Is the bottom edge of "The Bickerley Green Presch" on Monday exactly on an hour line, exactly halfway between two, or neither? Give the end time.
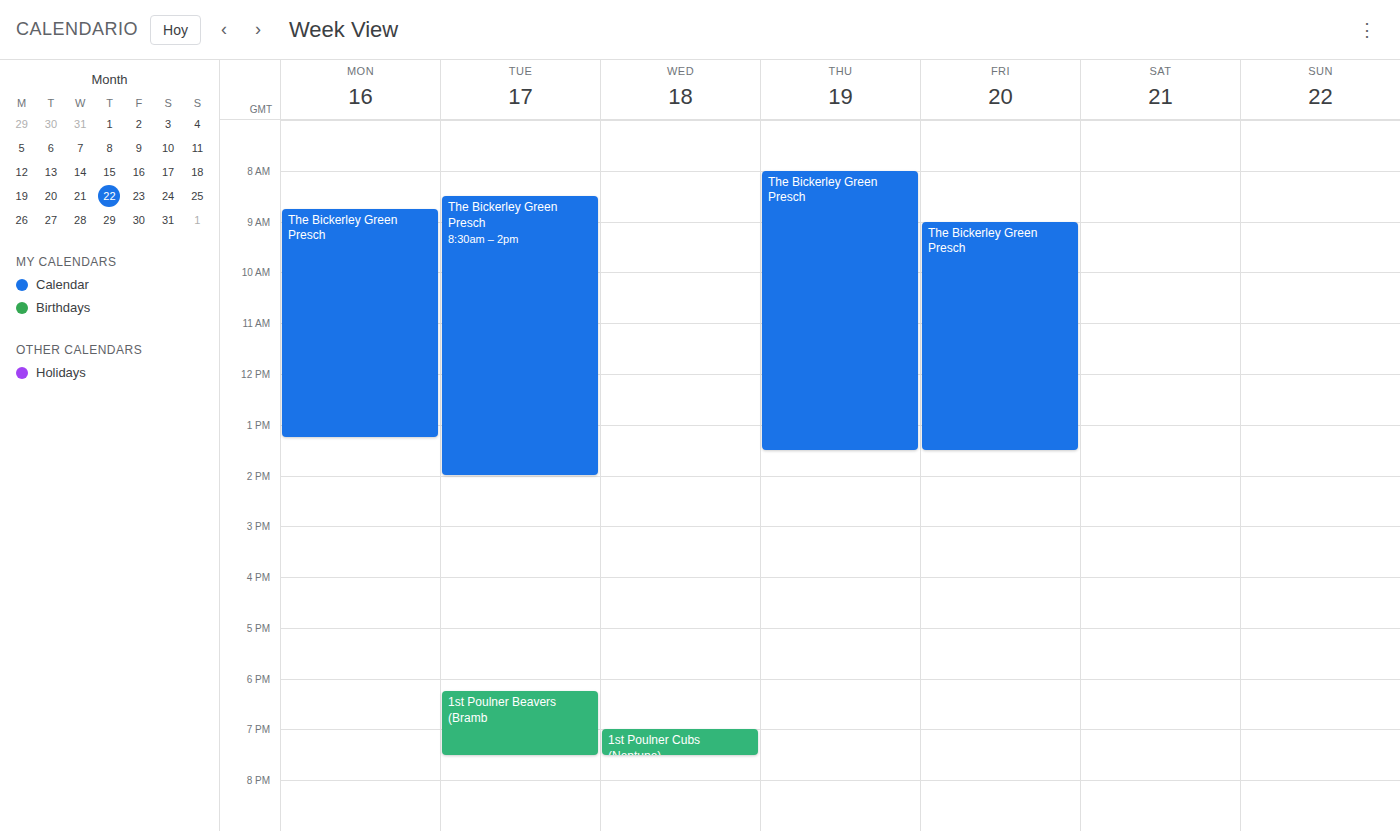
1:15 PM -- neither: a quarter of the way from the 1 PM line to the 2 PM line.